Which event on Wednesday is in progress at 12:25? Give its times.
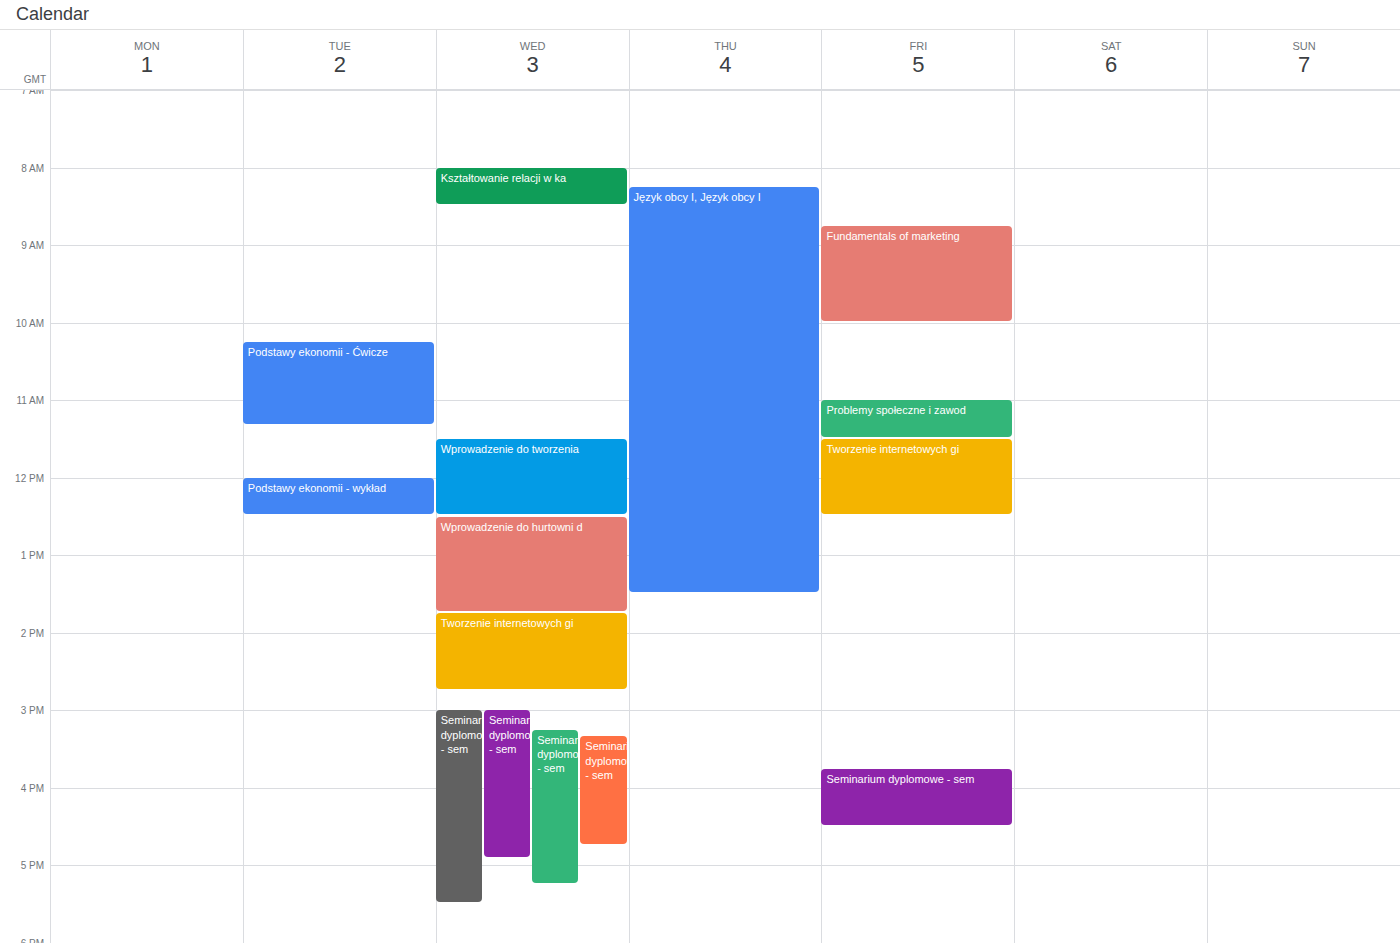
"Wprowadzenie do tworzenia", 11:30 to 12:30